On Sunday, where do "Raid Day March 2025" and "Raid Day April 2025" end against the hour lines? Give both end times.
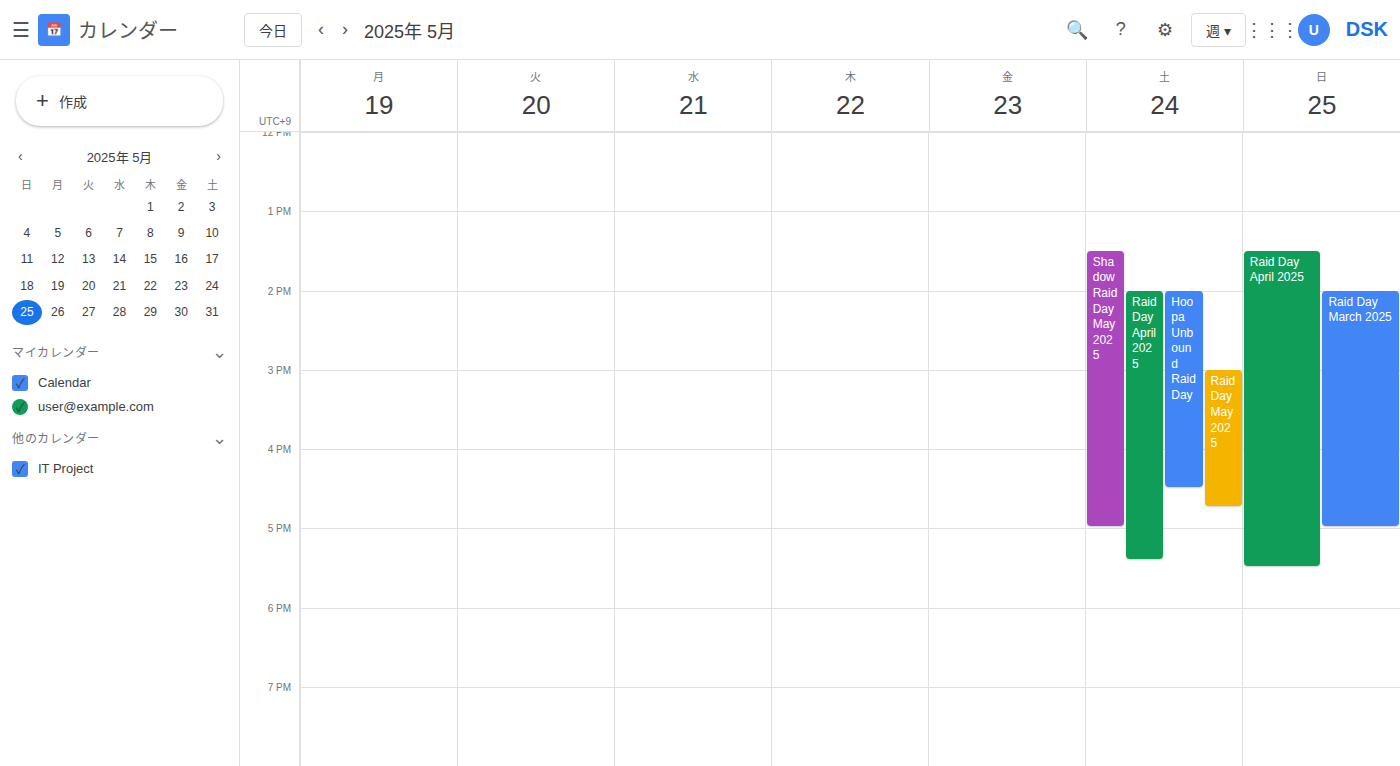
"Raid Day March 2025": 5:00 PM, exactly on the 5 PM line. "Raid Day April 2025": 5:30 PM, halfway between the 5 PM and 6 PM lines.